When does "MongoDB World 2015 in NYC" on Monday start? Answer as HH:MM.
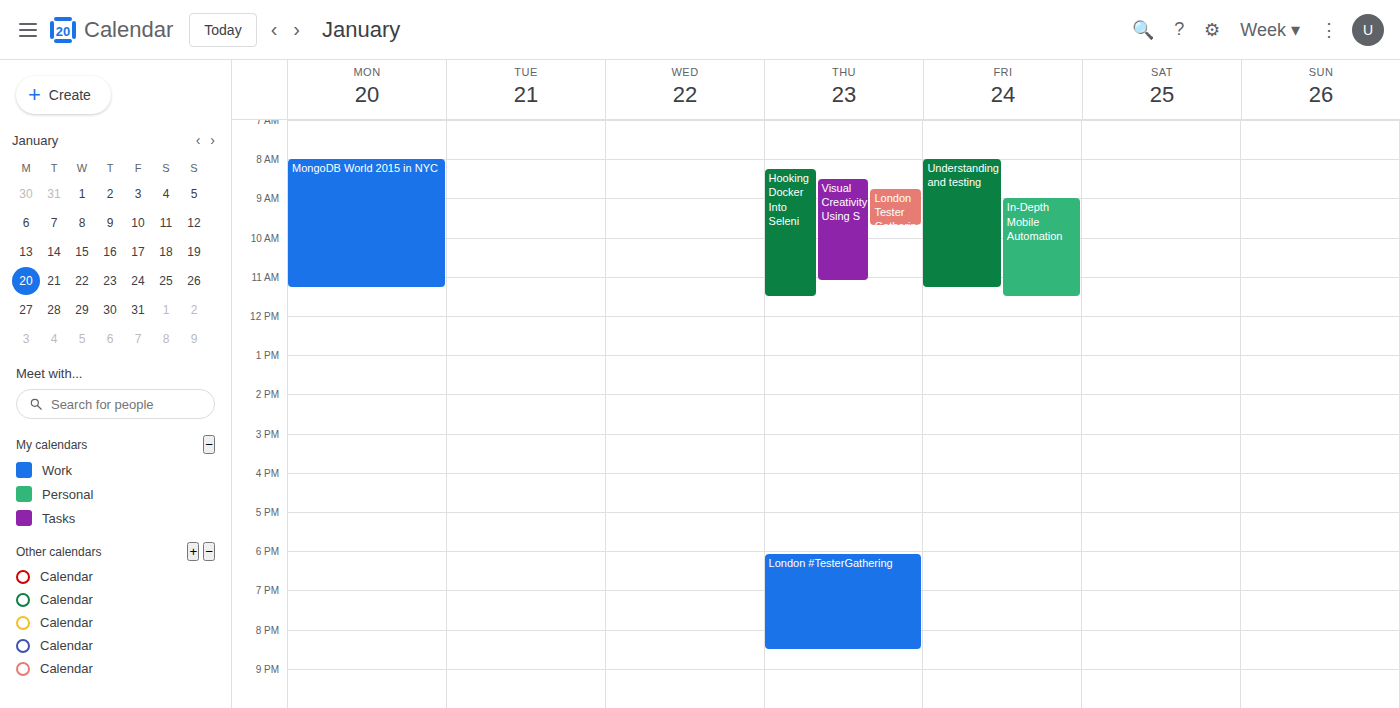
08:00